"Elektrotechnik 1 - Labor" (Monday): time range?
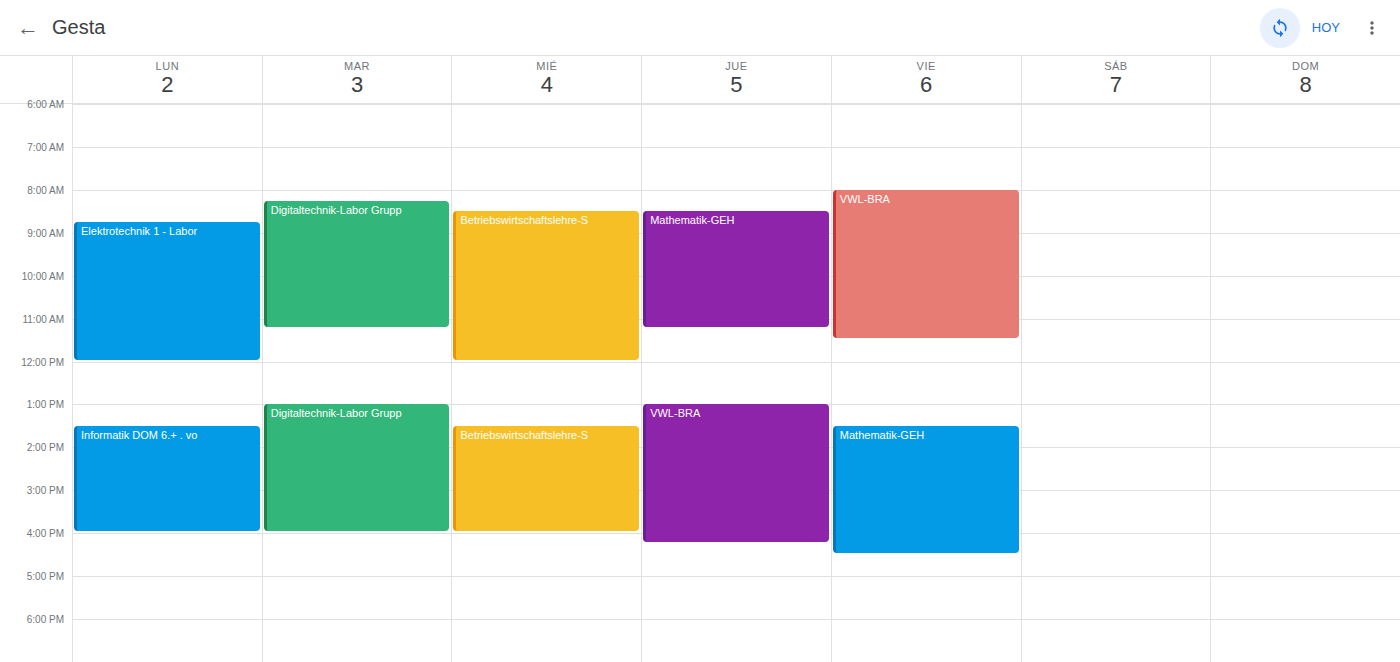
8:45 AM to 12:00 PM